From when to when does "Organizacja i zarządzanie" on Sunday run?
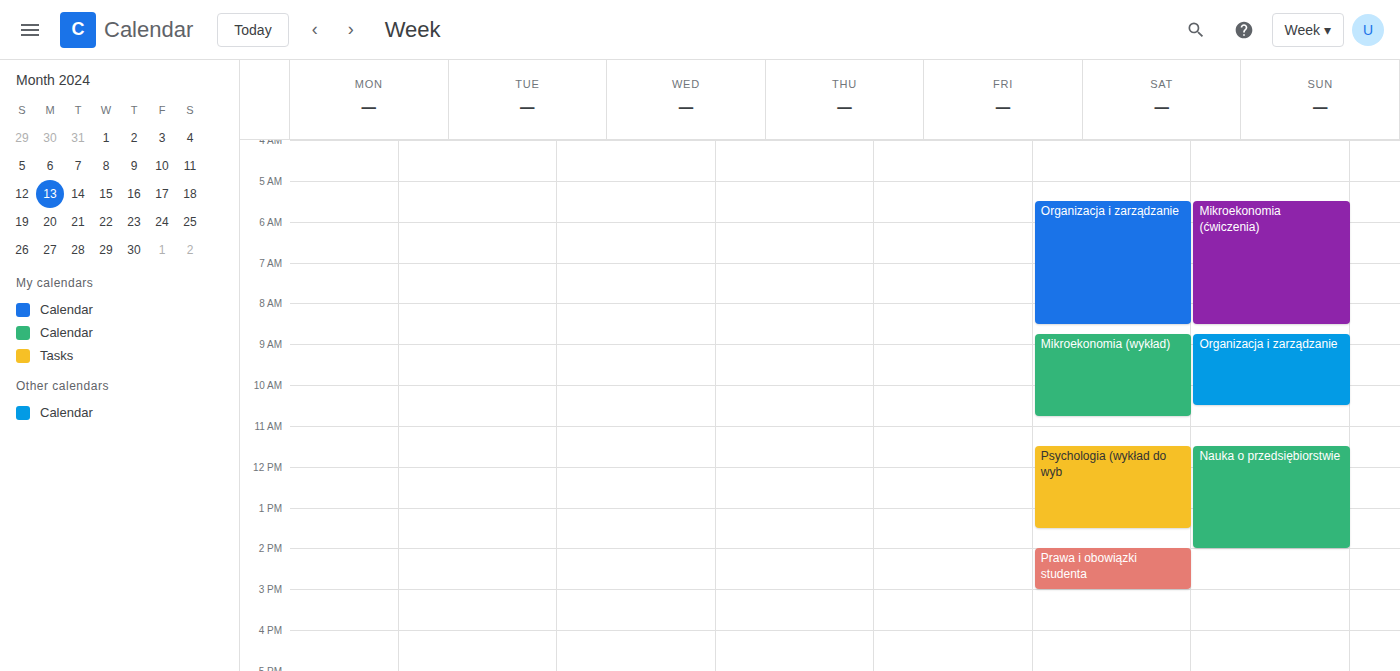
8:45 AM to 10:30 AM